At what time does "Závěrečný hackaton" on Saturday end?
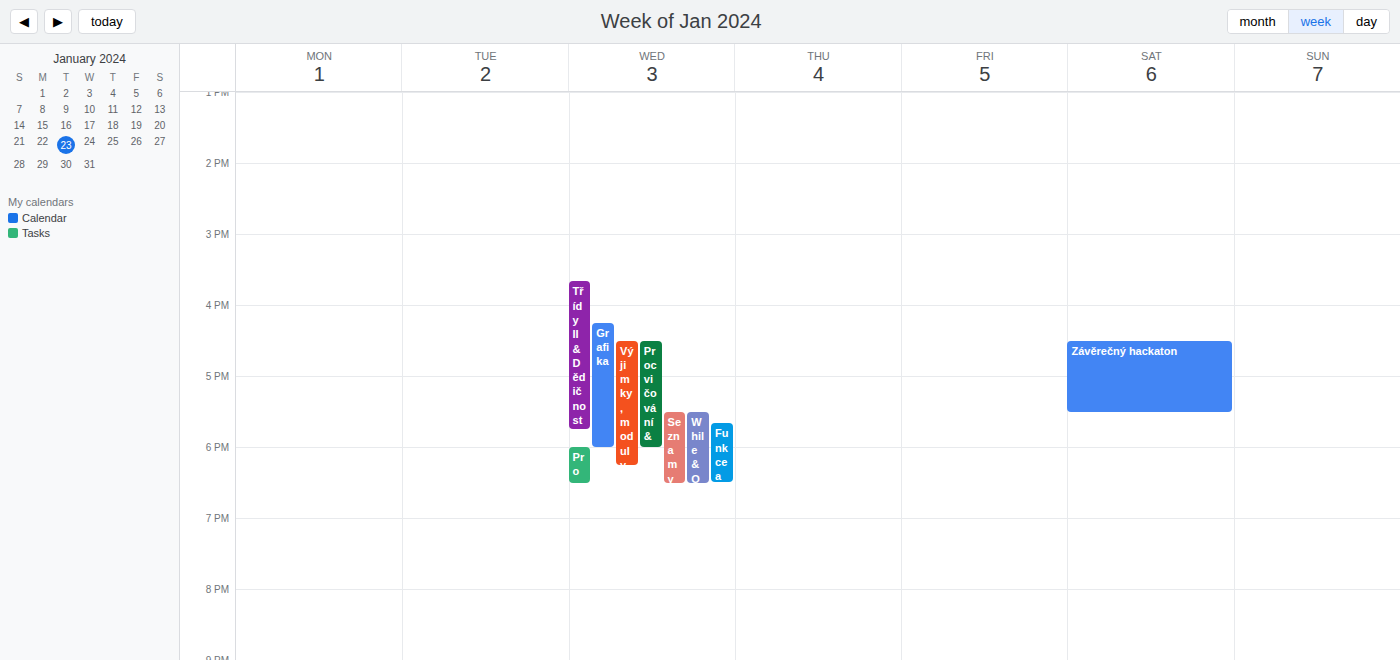
5:30 PM